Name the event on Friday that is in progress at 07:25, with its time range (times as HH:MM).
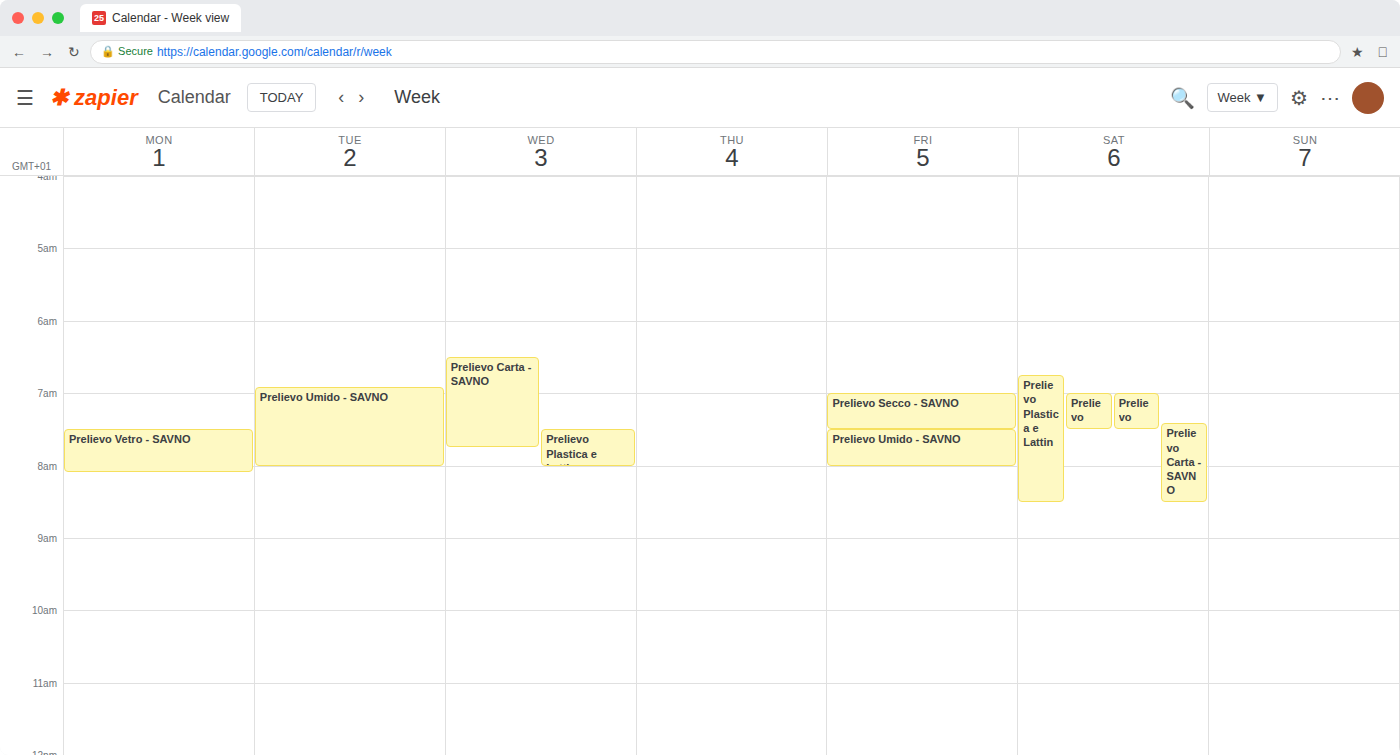
"Prelievo Secco - SAVNO", 07:00 to 07:30